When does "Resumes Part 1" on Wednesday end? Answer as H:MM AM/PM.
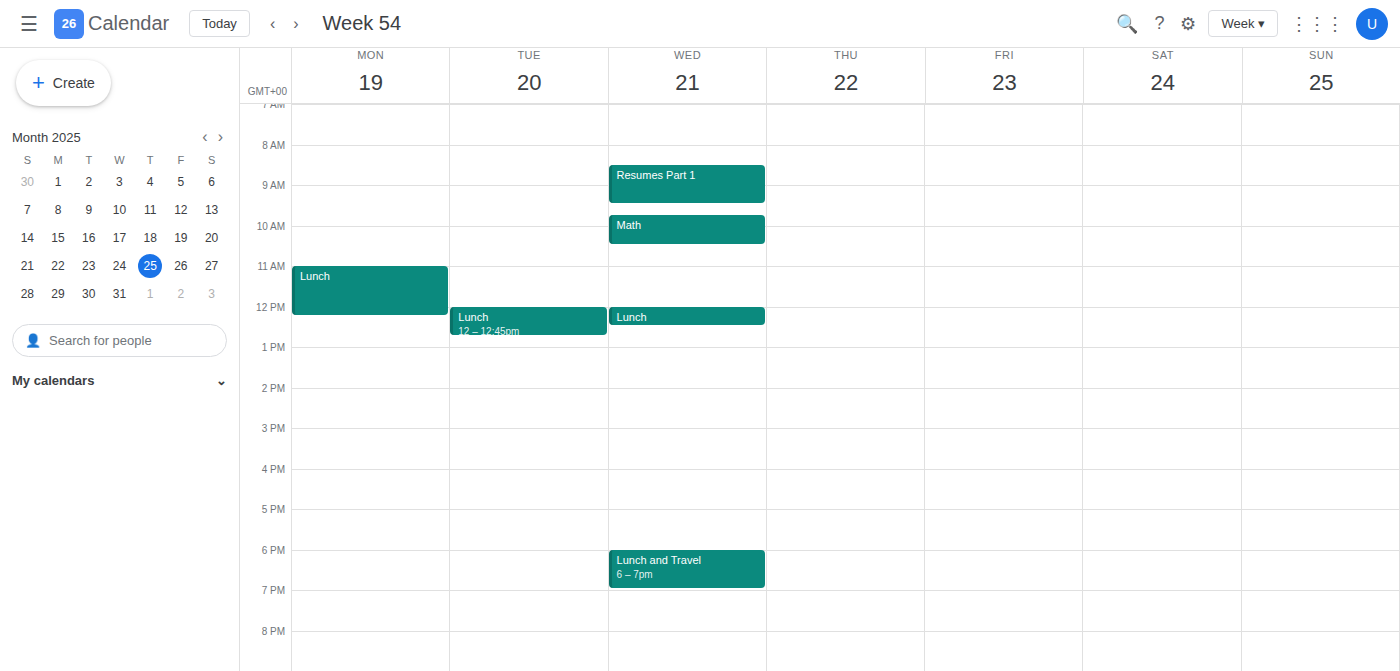
9:30 AM